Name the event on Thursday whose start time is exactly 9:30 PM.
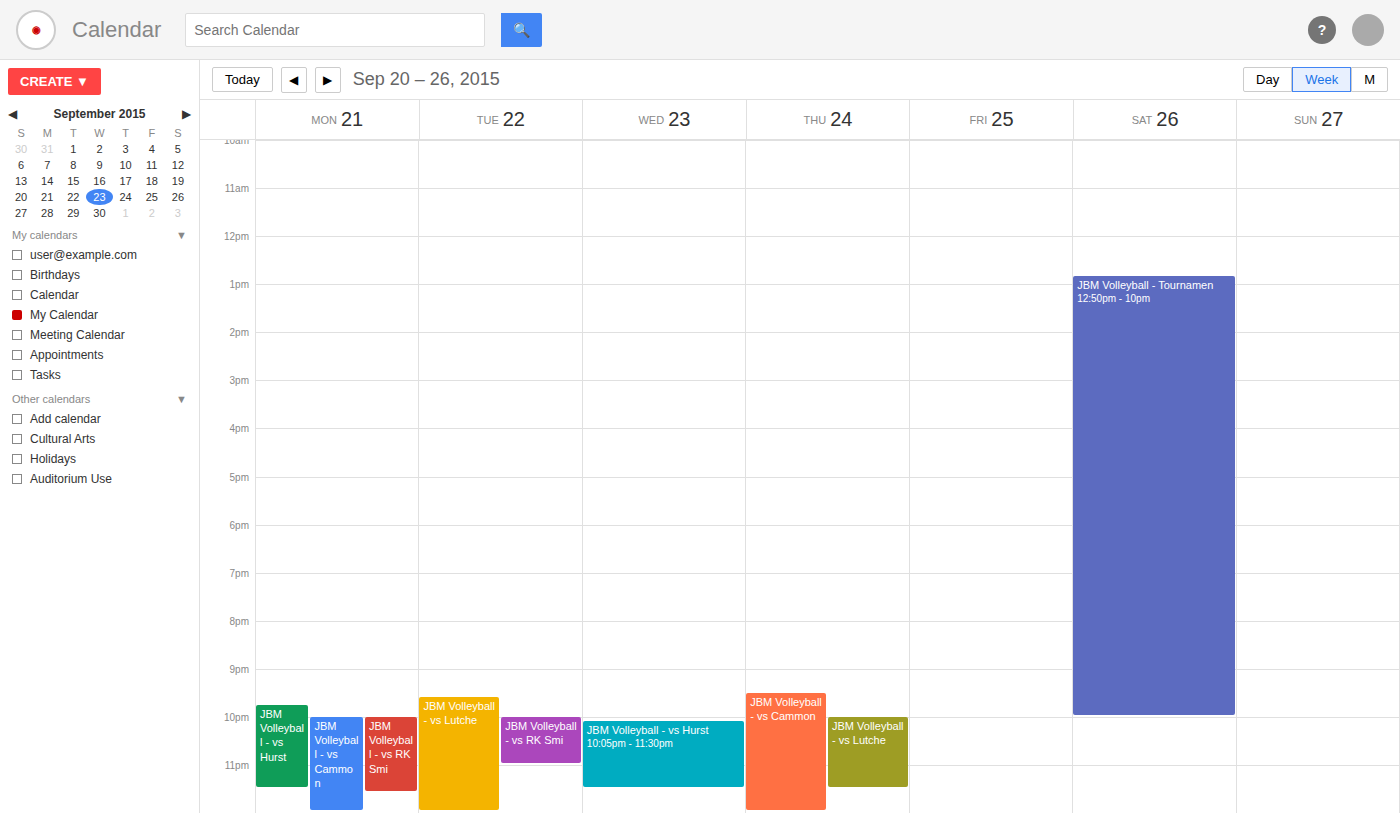
"JBM Volleyball - vs Cammon"